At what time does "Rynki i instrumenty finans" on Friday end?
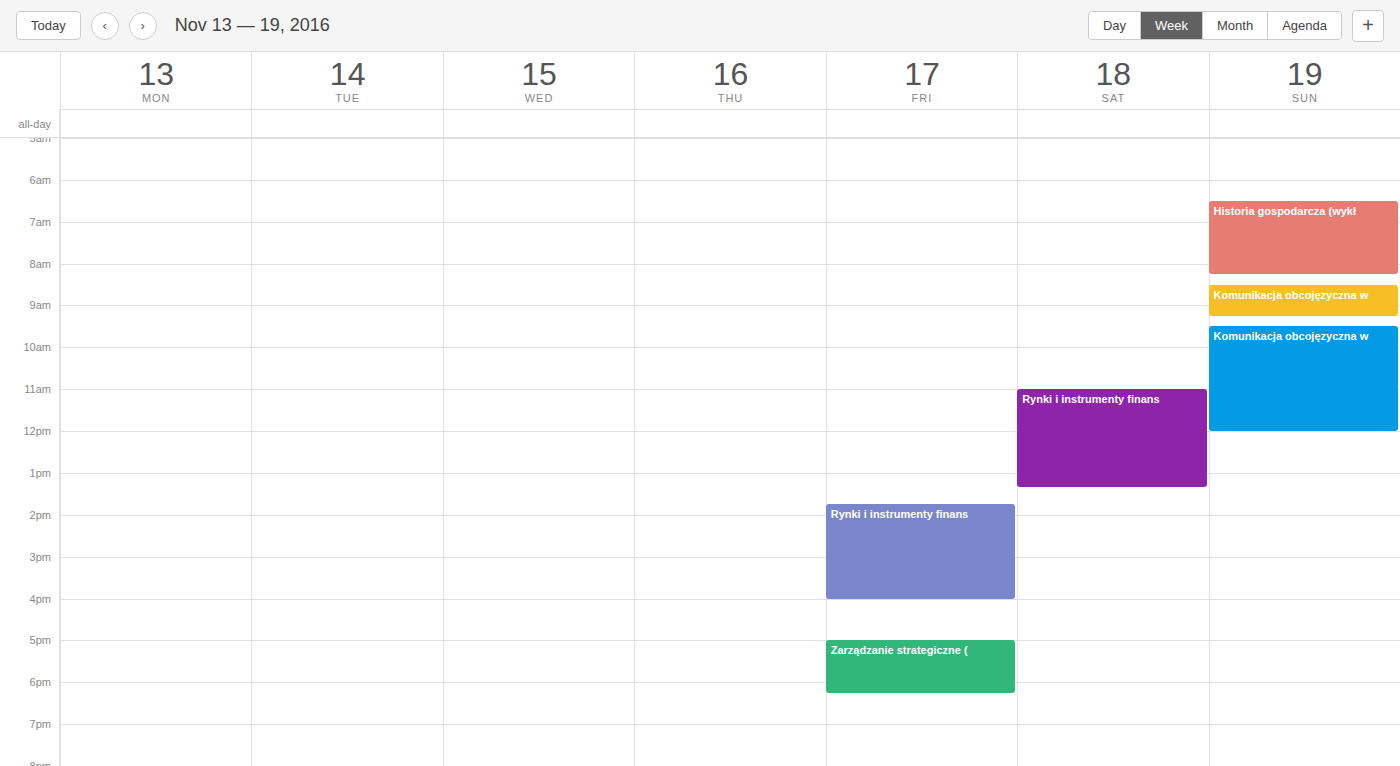
4:00 PM